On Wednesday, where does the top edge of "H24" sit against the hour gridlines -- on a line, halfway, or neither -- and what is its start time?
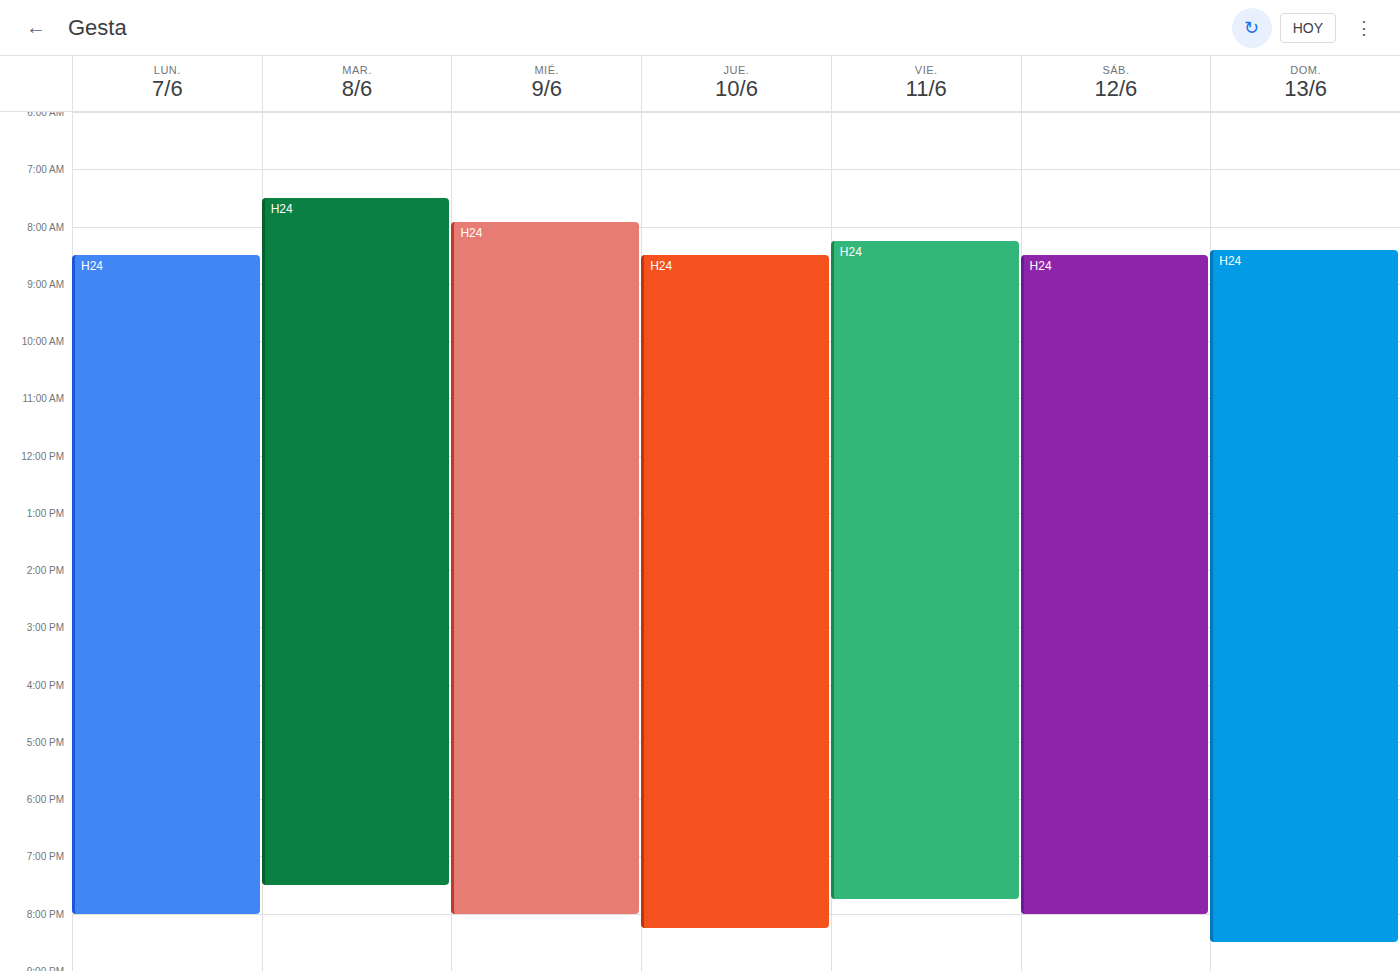
07:55 -- neither: 55 minutes below the 07:00 line and 5 minutes above the 08:00 line.